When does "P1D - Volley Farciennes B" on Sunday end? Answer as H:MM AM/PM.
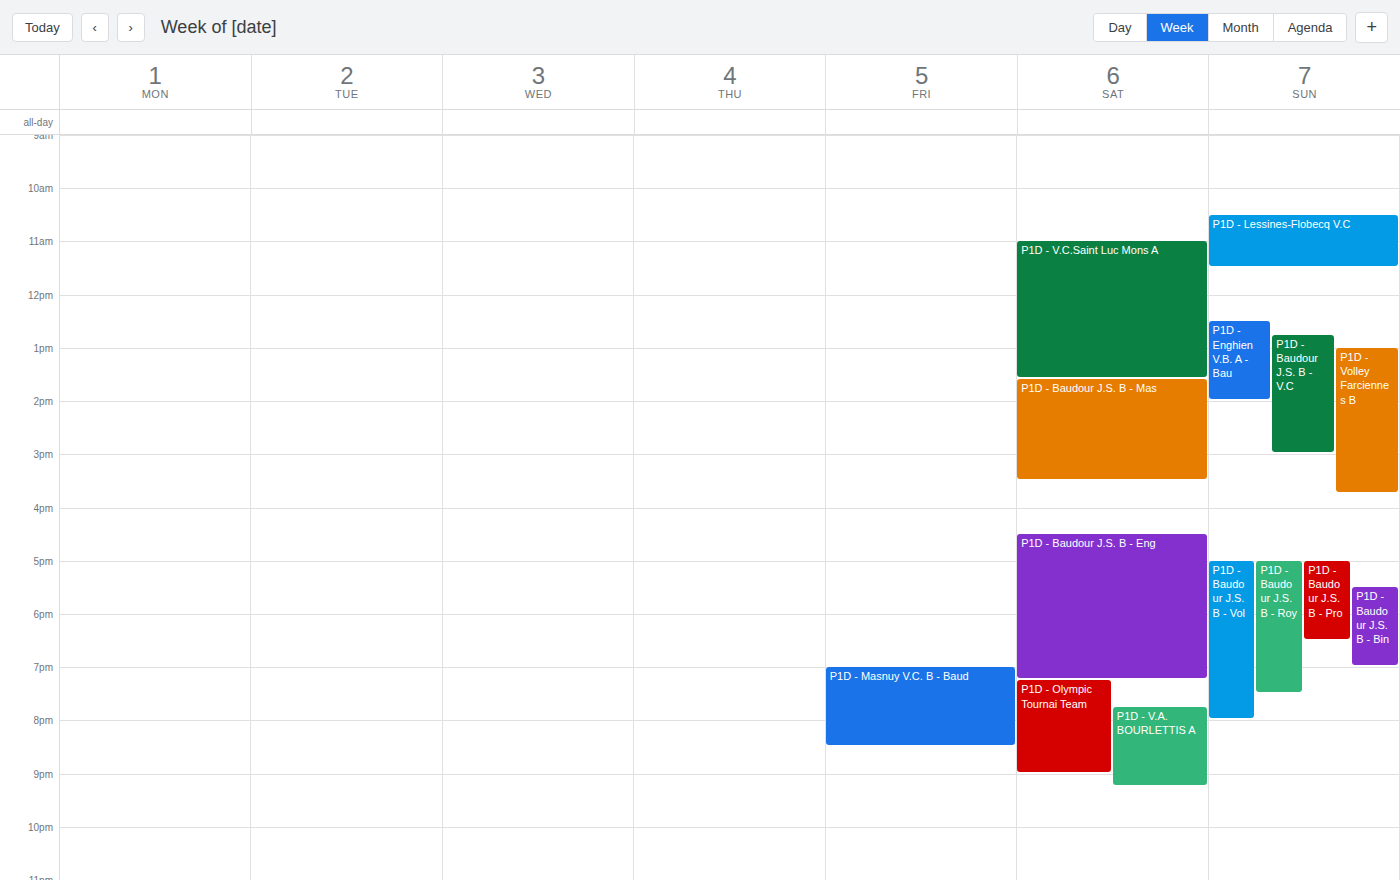
3:45 PM